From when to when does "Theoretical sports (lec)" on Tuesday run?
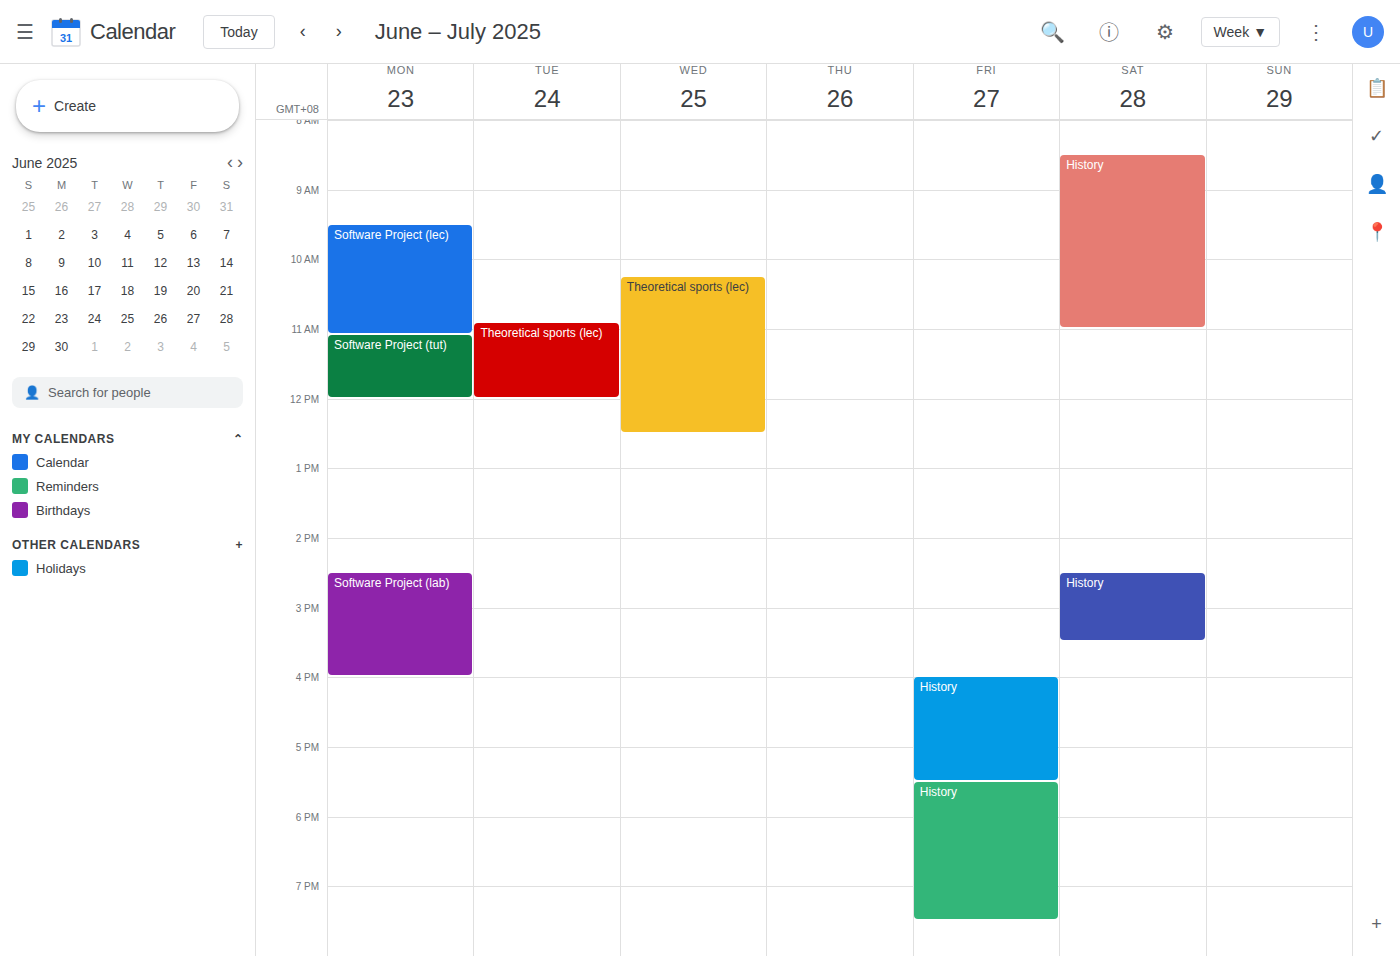
10:55 AM to 12:00 PM